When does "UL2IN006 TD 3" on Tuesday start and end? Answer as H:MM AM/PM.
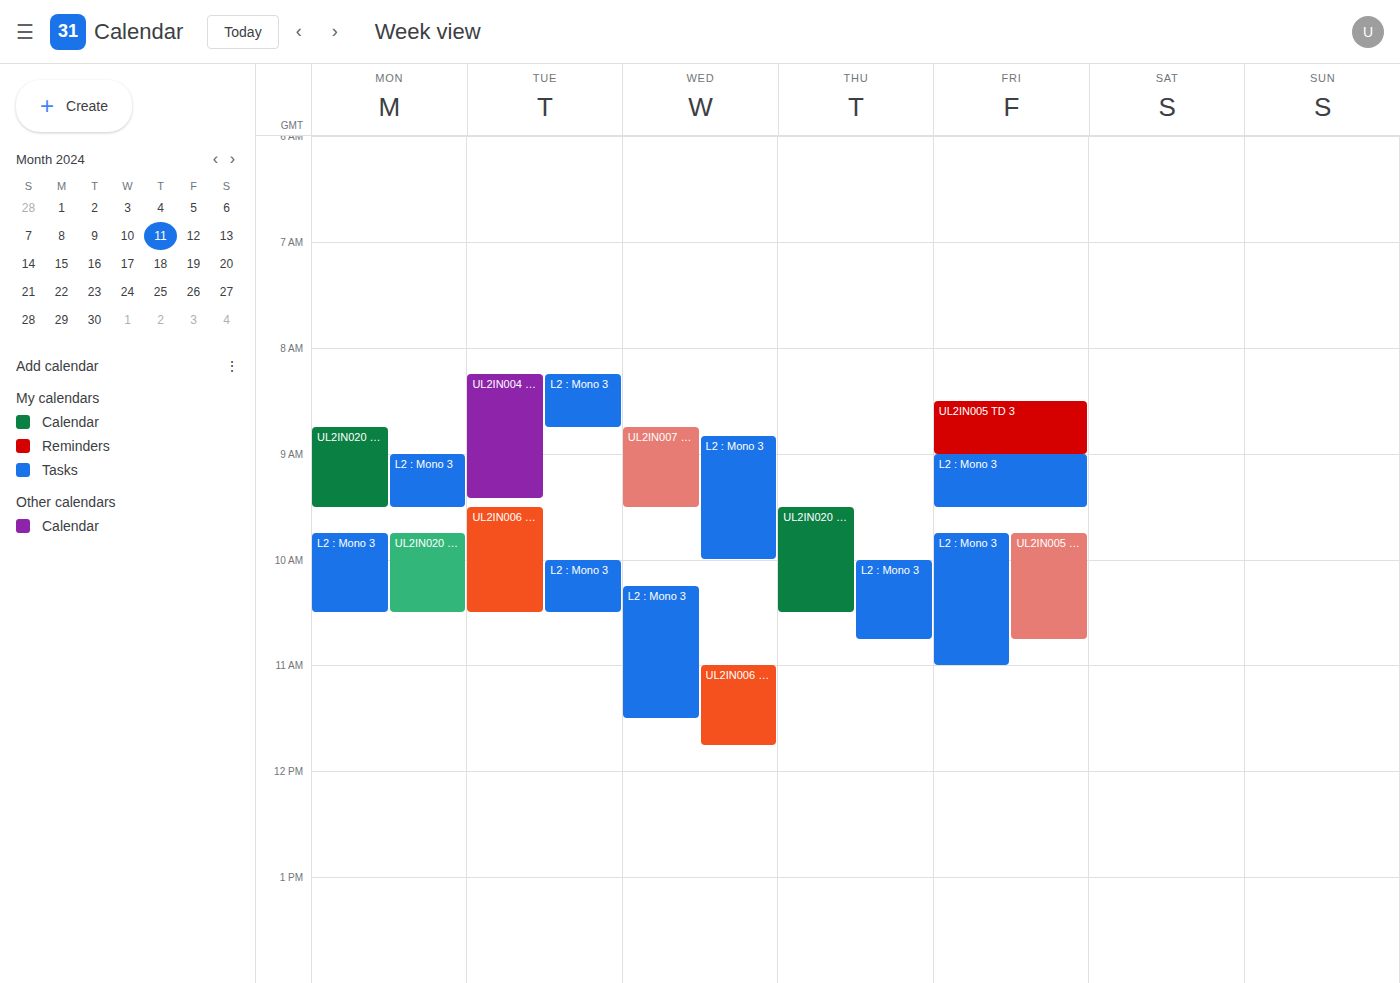
9:30 AM to 10:30 AM